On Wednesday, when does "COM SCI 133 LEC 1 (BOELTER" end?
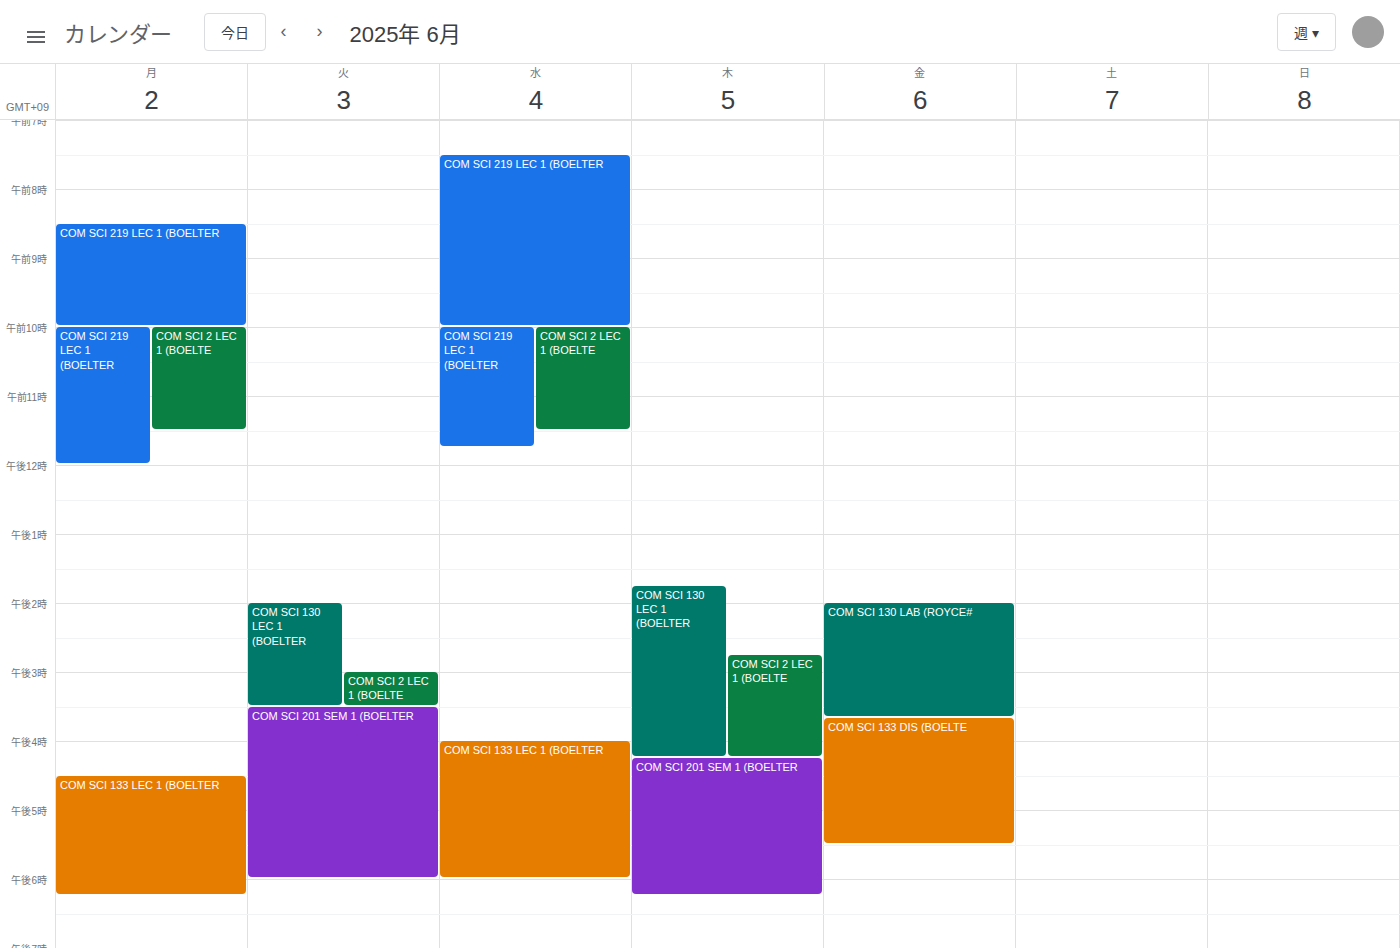
18:00